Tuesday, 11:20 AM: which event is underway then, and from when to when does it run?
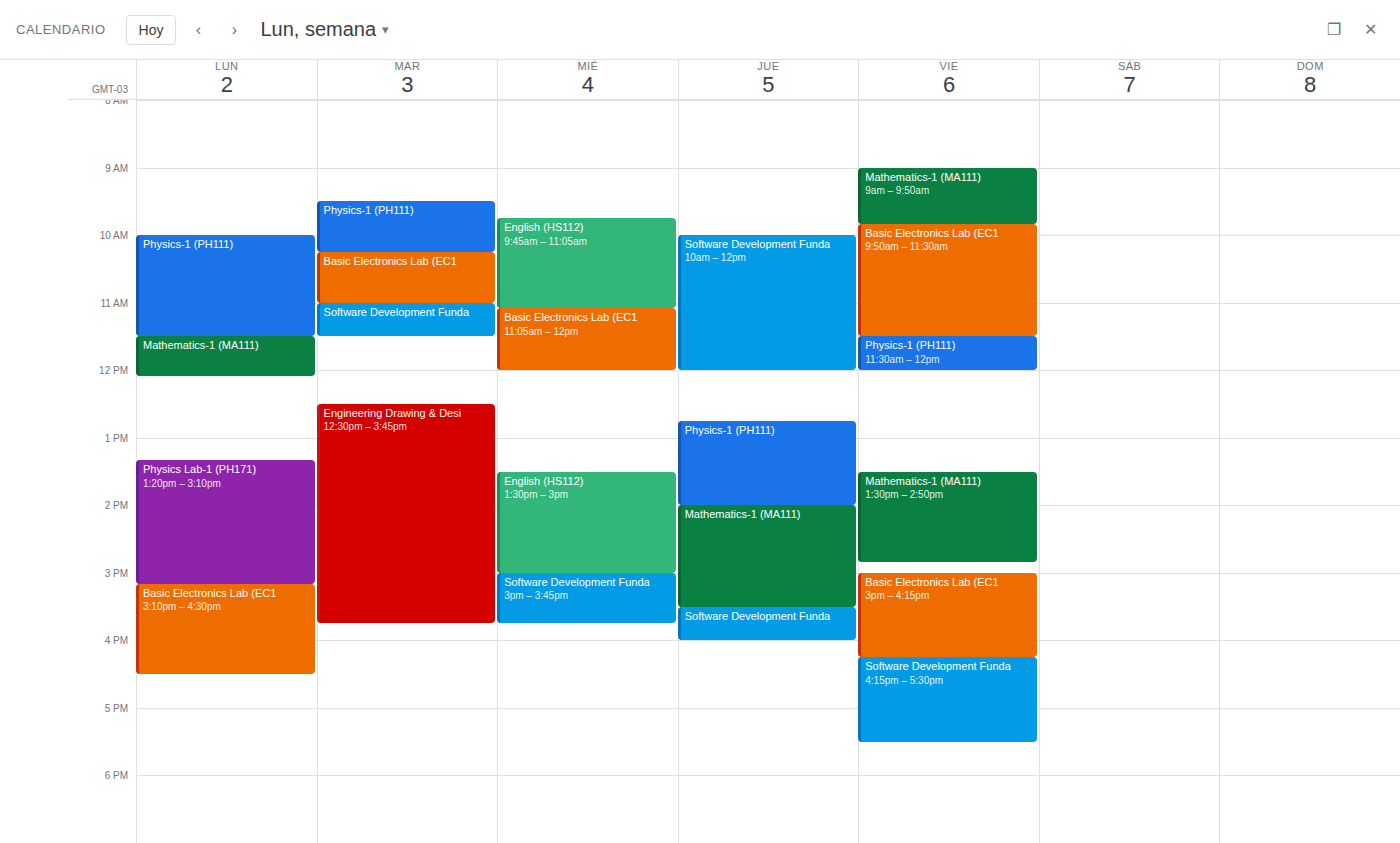
"Software Development Funda", 11:00 AM to 11:30 AM